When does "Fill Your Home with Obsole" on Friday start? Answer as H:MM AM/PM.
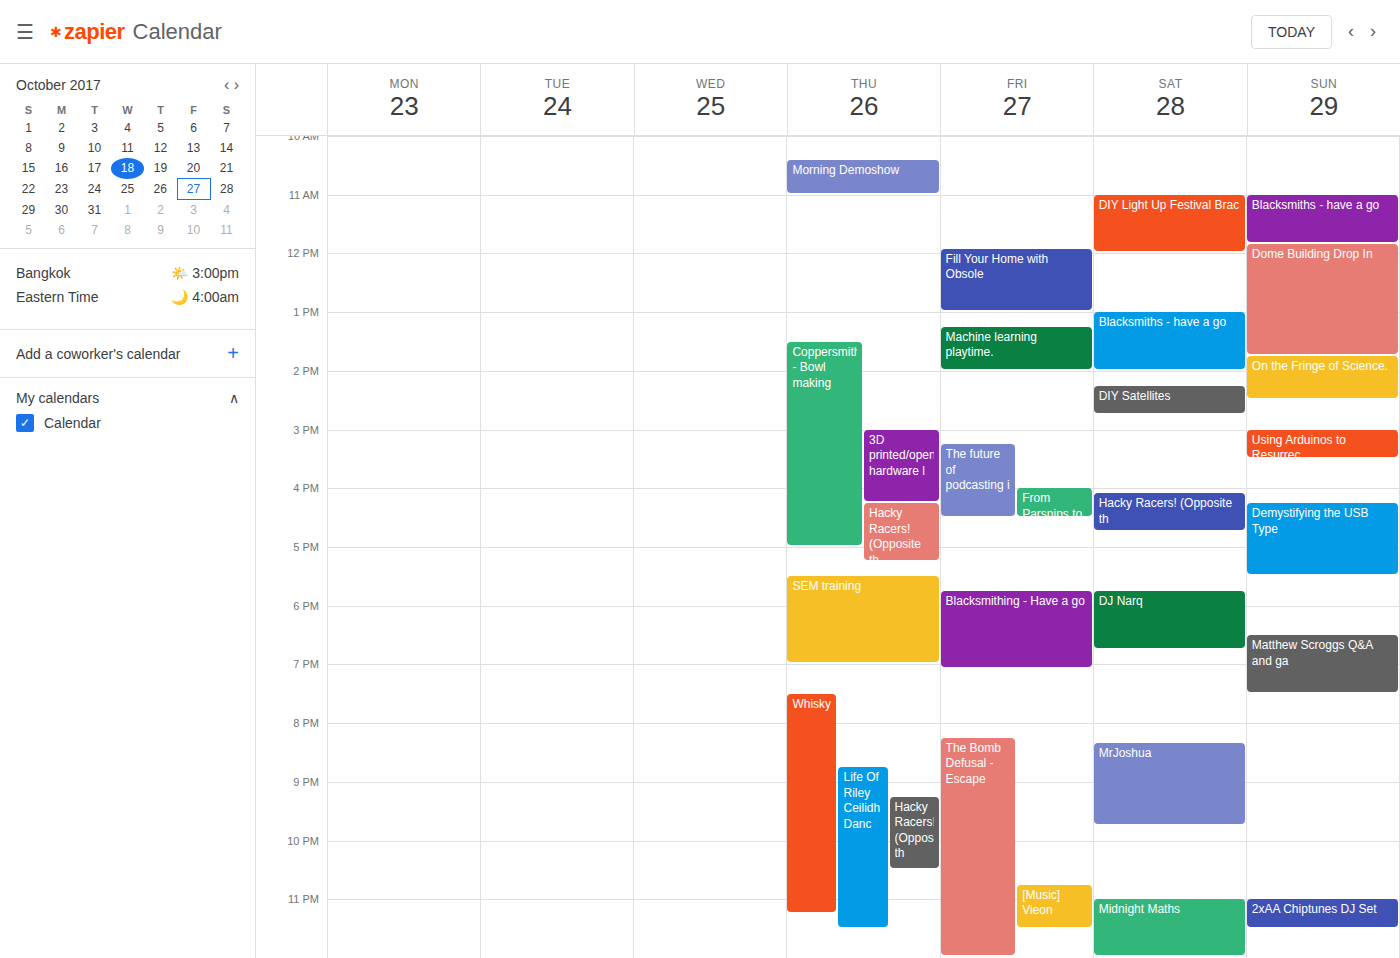
11:55 AM